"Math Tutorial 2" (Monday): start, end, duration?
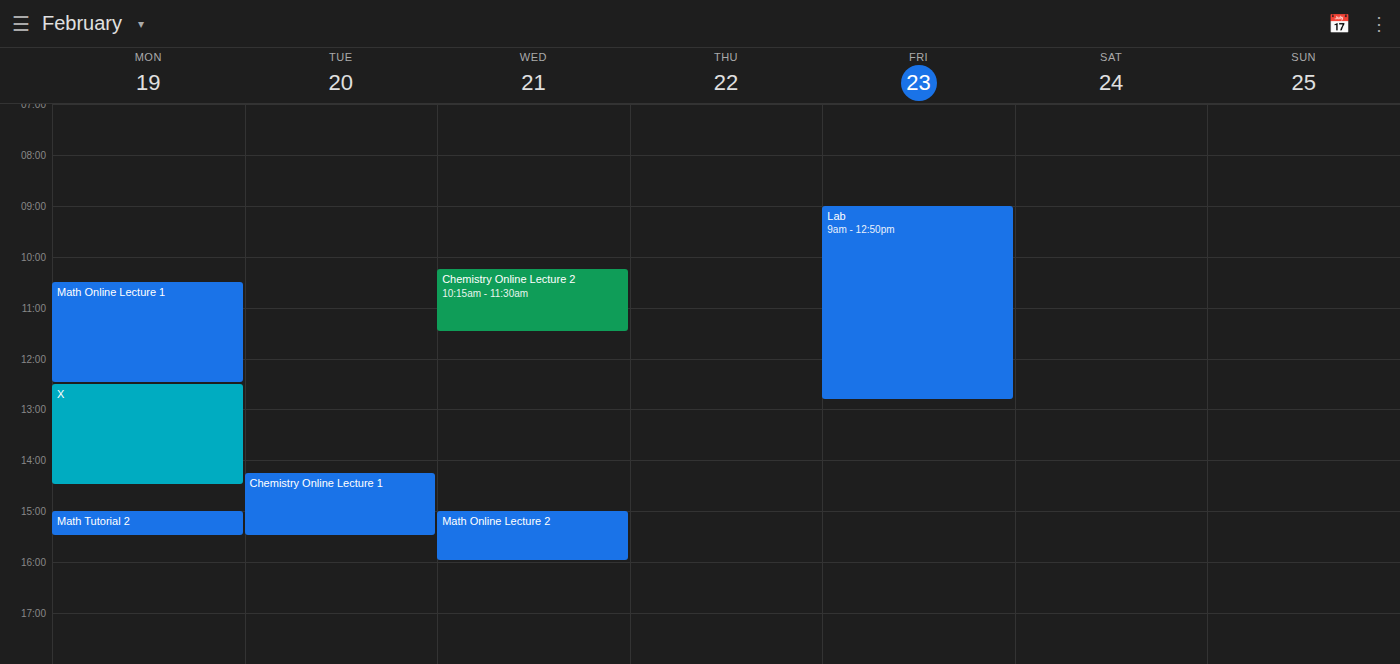
3:00 PM to 3:30 PM, 30 minutes